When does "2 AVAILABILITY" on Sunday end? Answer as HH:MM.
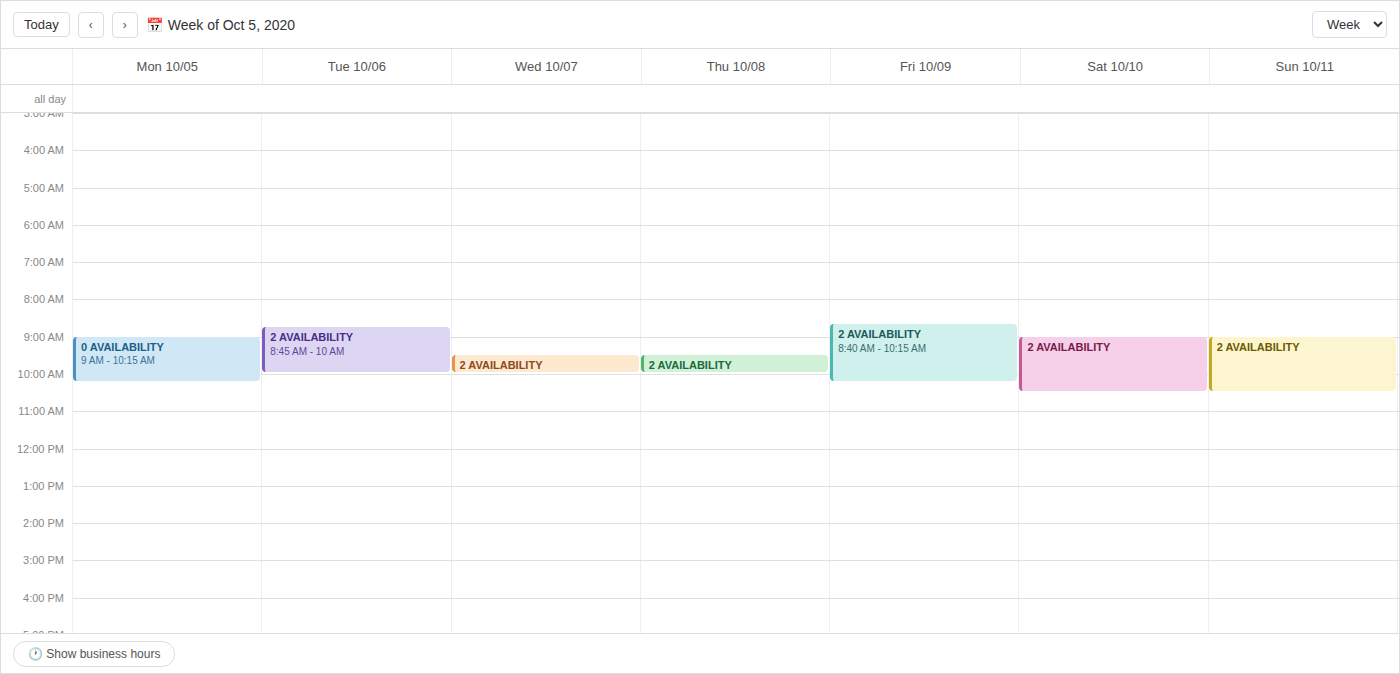
10:30